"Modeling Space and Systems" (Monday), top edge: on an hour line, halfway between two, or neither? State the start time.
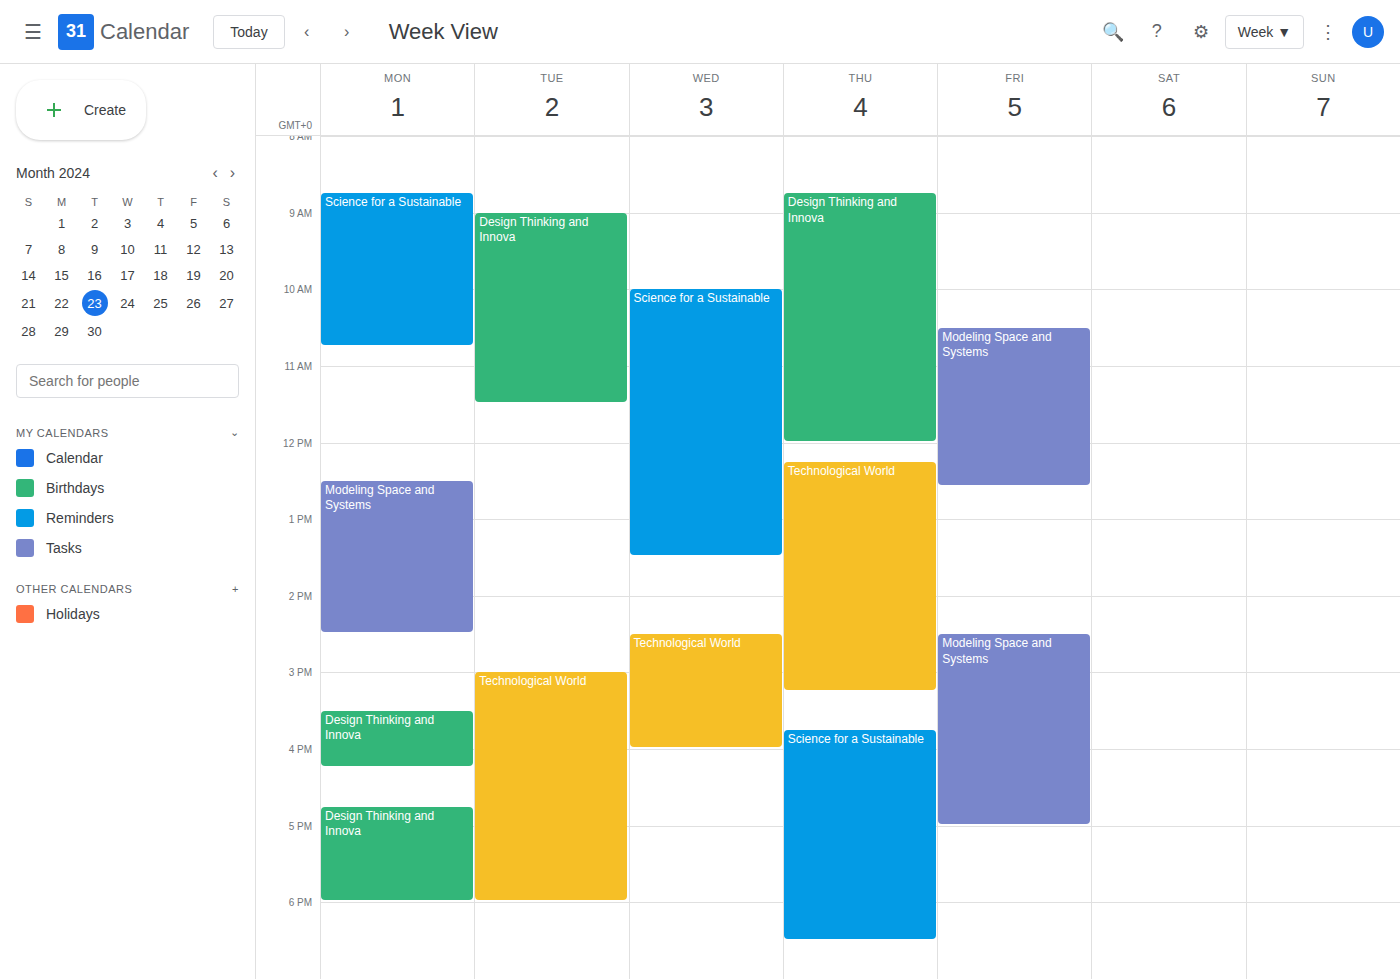
12:30 PM -- halfway between the 12 PM and 1 PM lines.